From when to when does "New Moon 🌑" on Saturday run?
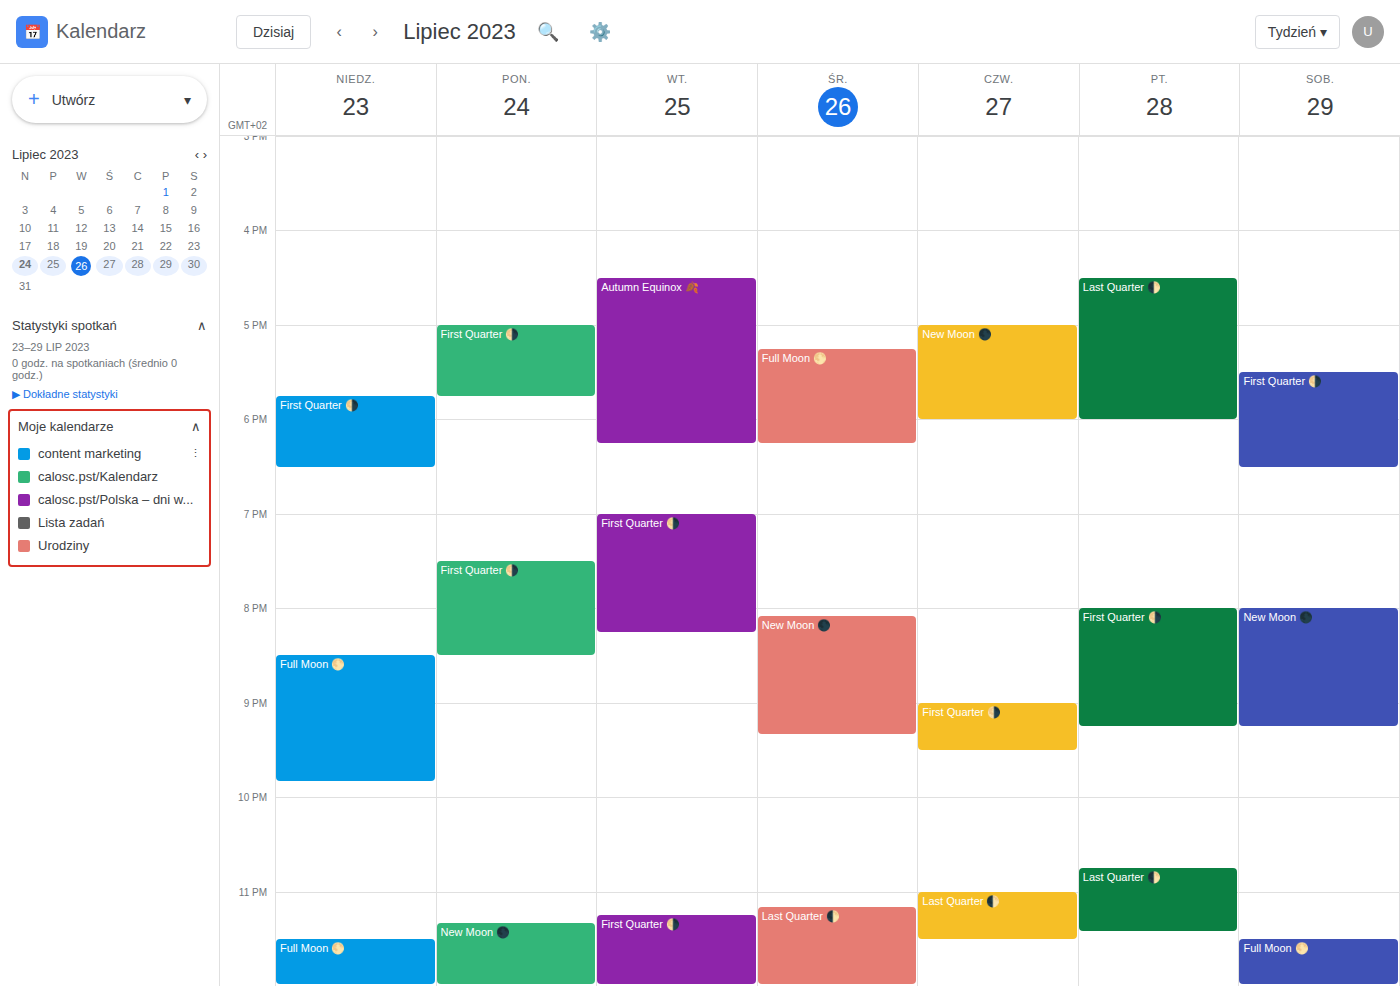
8:00 PM to 9:15 PM